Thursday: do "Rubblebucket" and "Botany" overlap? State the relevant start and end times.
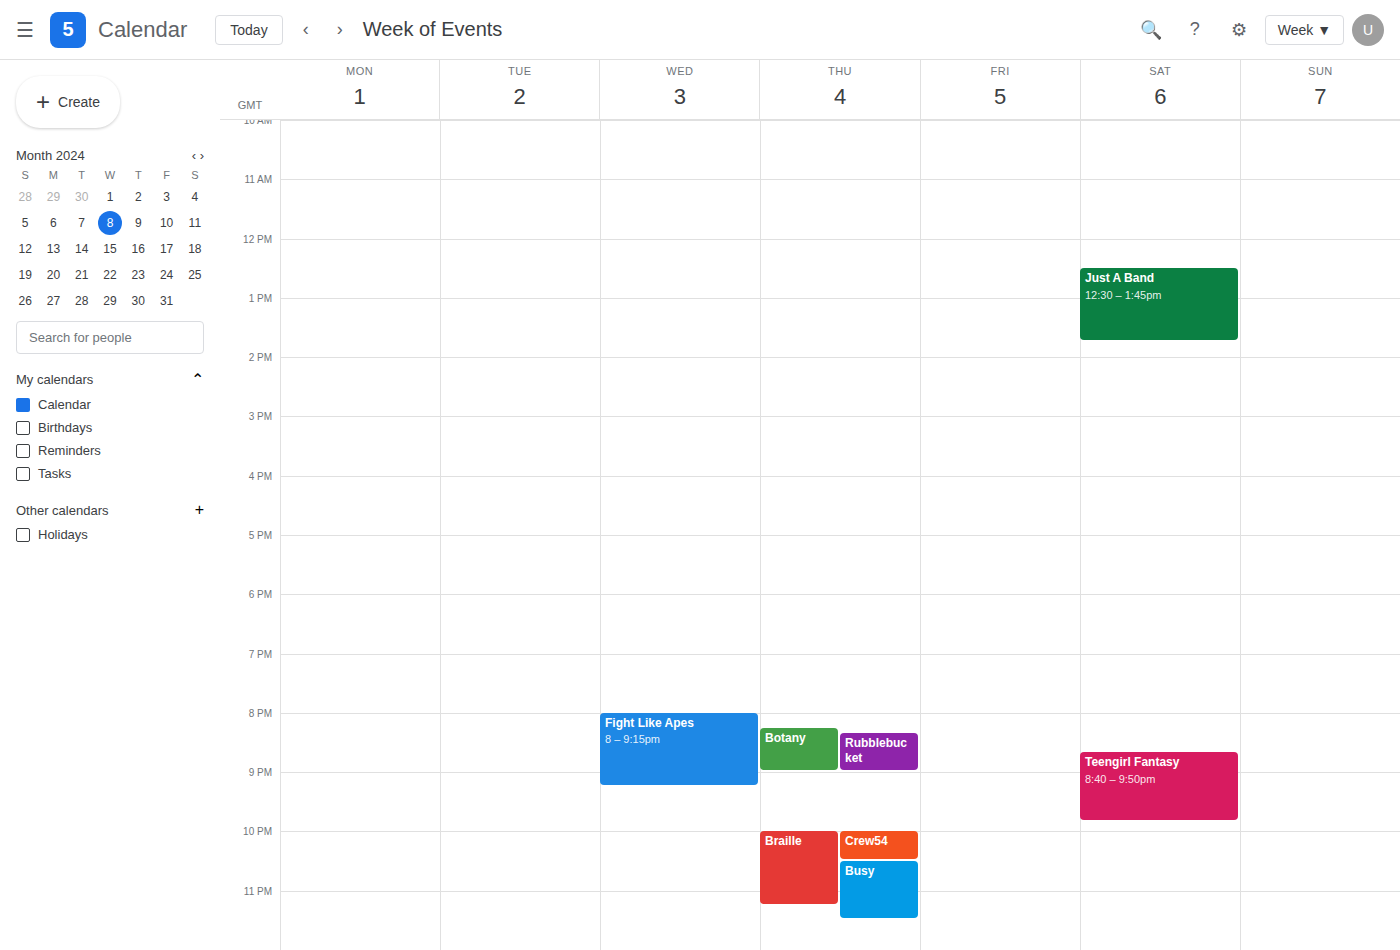
"Rubblebucket" starts at 8:20 PM, before "Botany" ends at 9:00 PM -- they overlap.